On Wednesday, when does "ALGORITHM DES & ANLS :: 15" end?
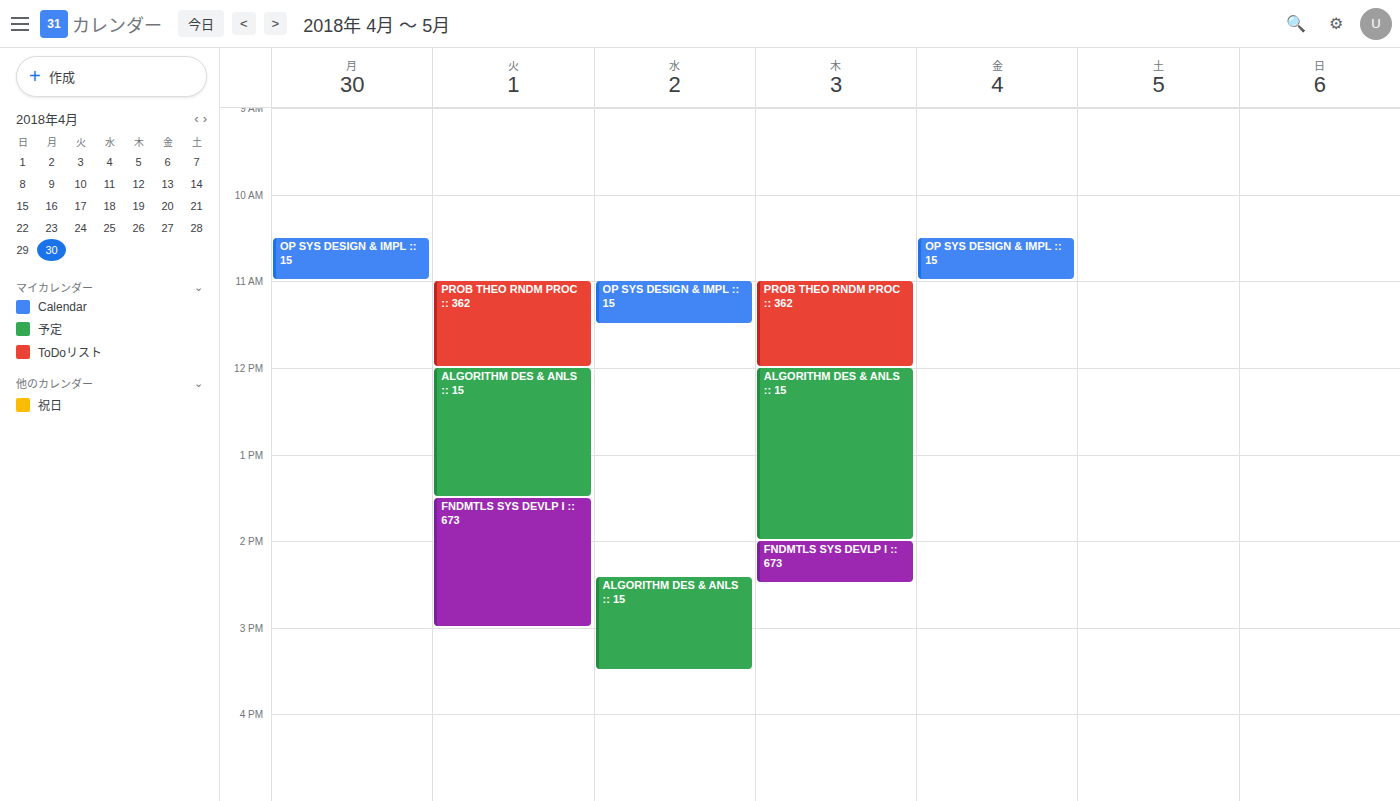
15:30